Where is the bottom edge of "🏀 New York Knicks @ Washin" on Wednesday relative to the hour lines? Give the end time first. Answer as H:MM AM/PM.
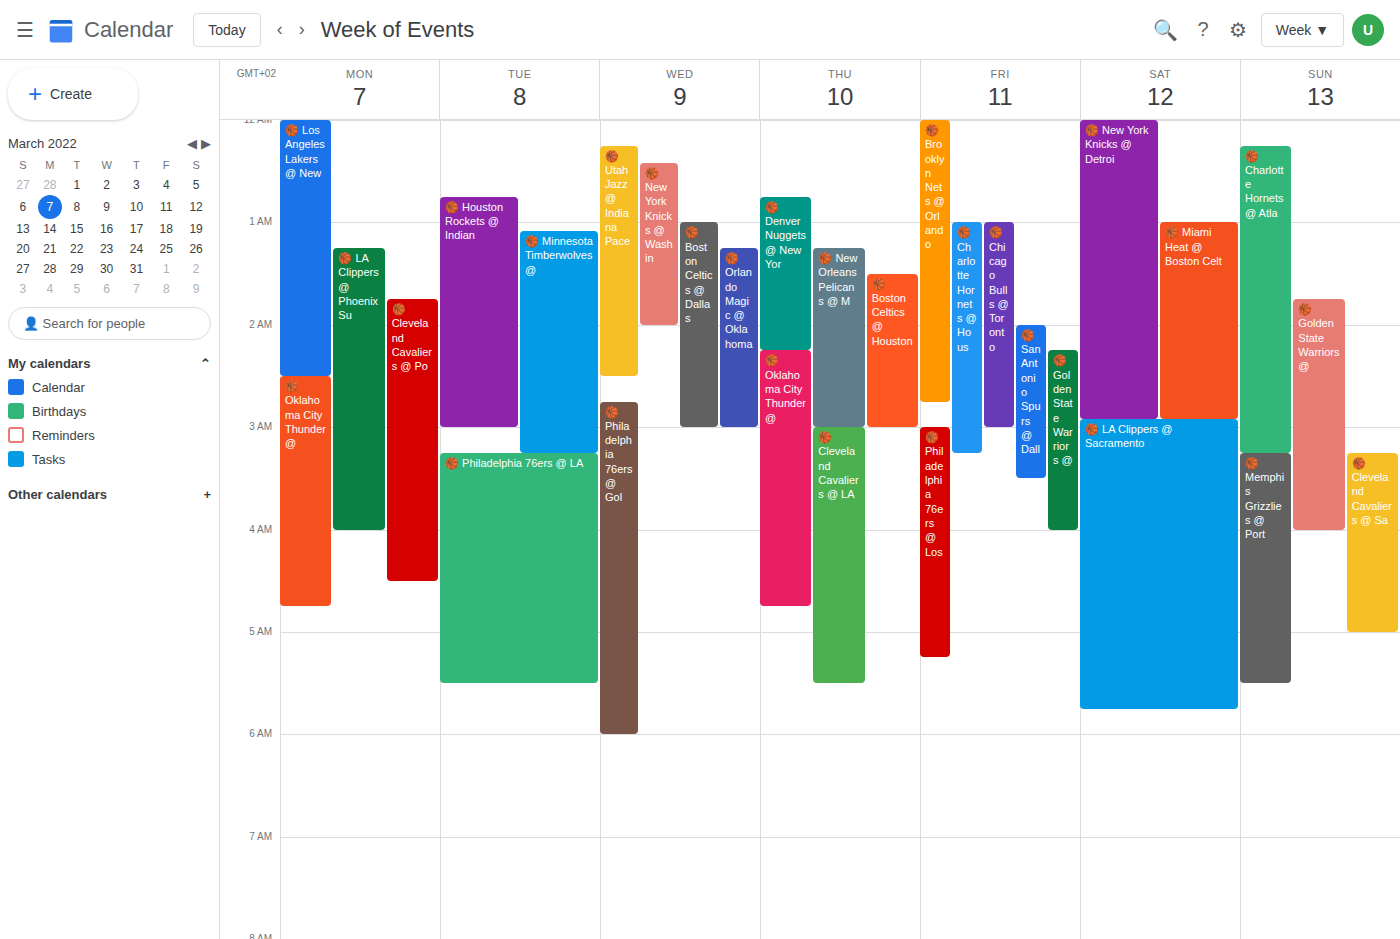
2:00 AM -- exactly on the 2 AM line.